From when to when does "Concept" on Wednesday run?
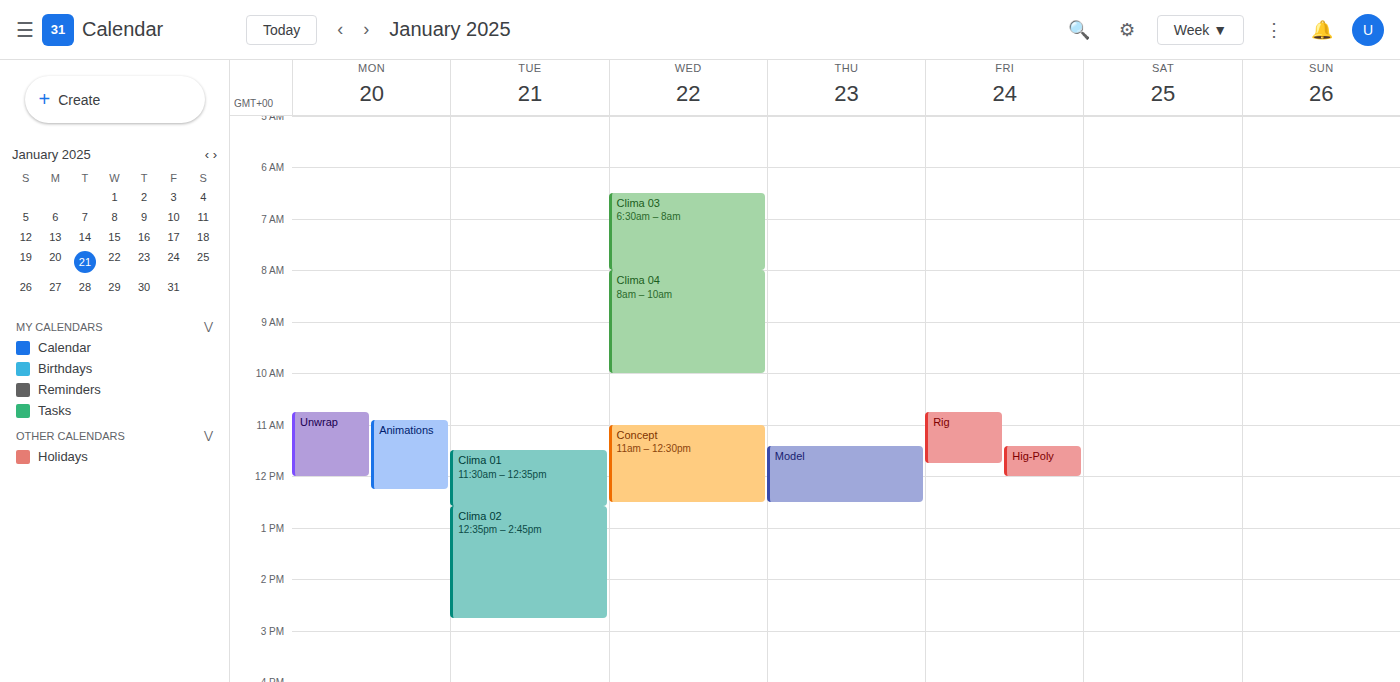
11:00 to 12:30